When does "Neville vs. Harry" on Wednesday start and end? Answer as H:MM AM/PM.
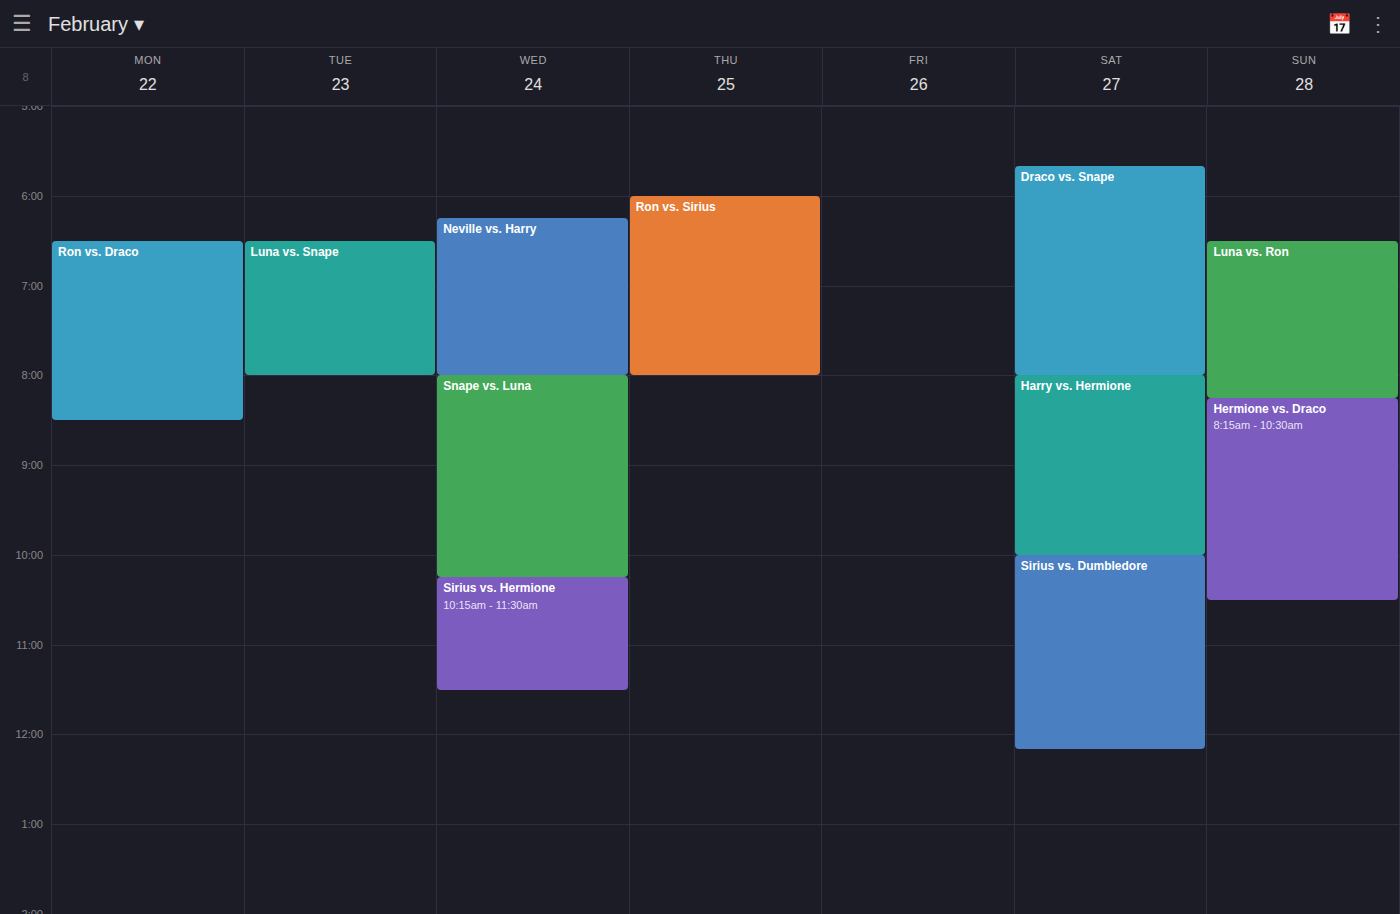
6:15 AM to 8:00 AM